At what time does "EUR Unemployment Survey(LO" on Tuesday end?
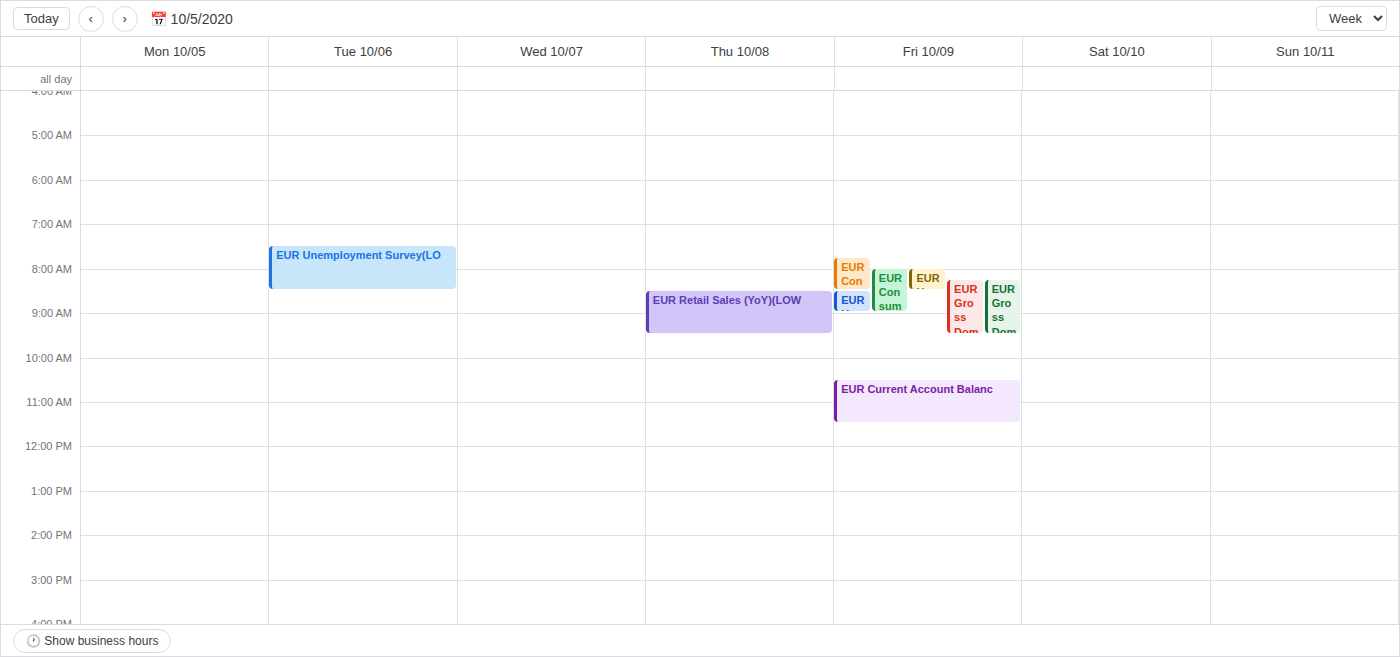
08:30